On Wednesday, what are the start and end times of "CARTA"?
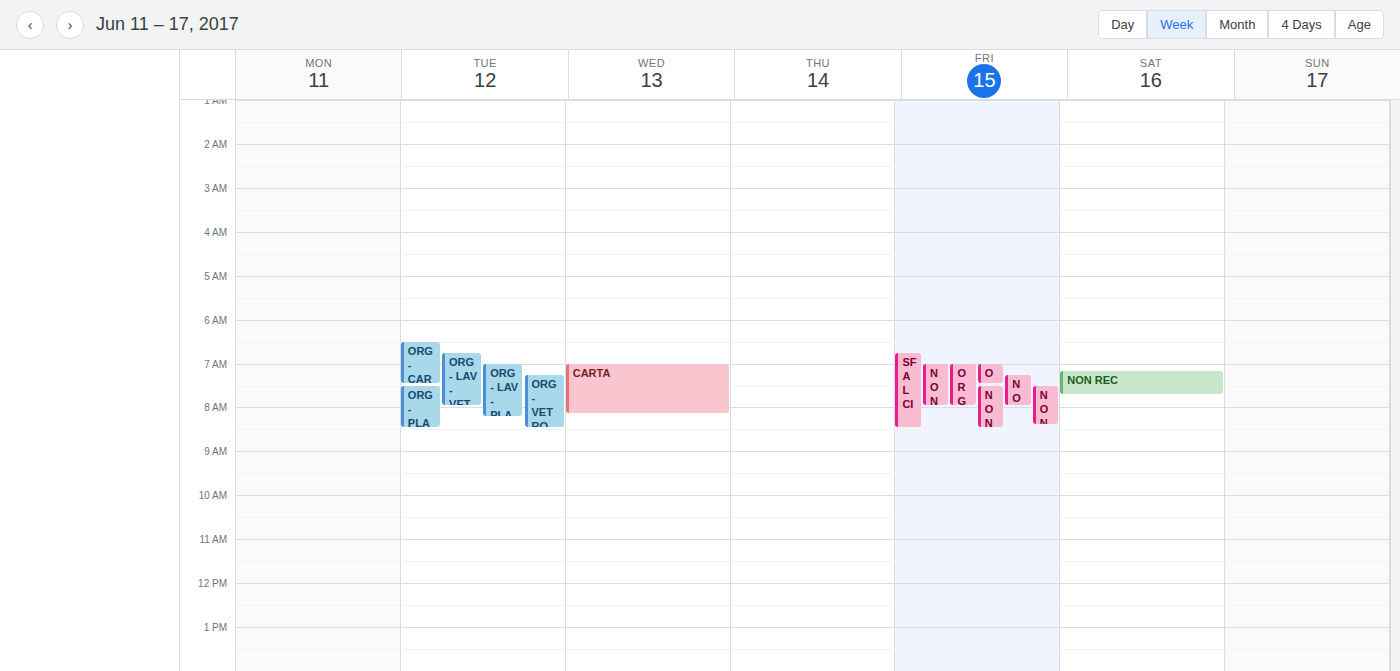
7:00 AM to 8:10 AM